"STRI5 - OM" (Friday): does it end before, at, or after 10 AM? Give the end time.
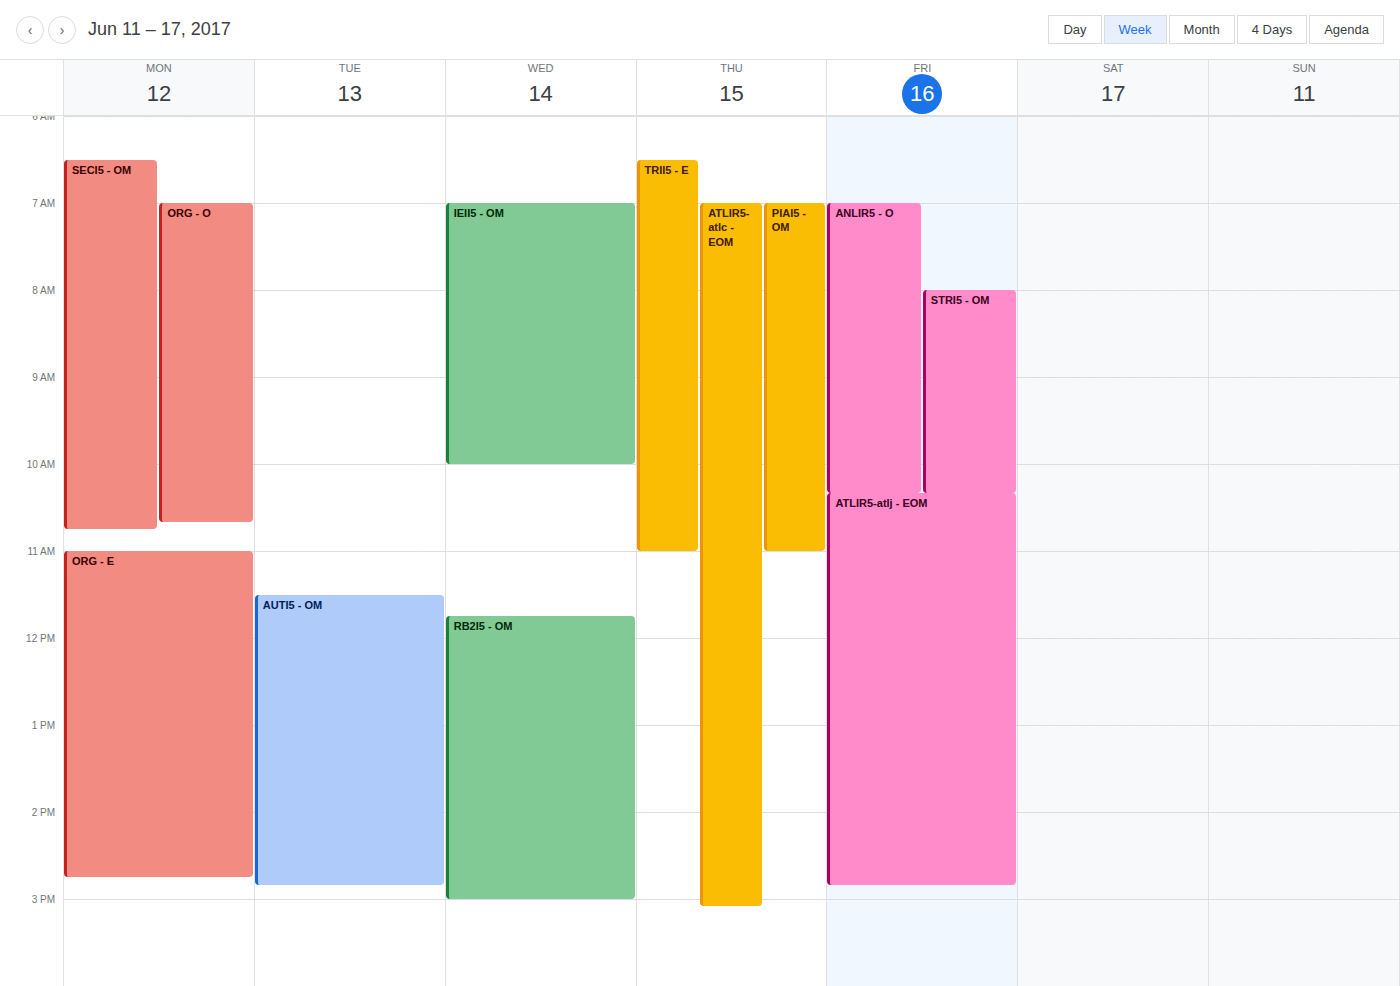
10:20 AM -- after 10 AM, 20 minutes below the 10 AM line.